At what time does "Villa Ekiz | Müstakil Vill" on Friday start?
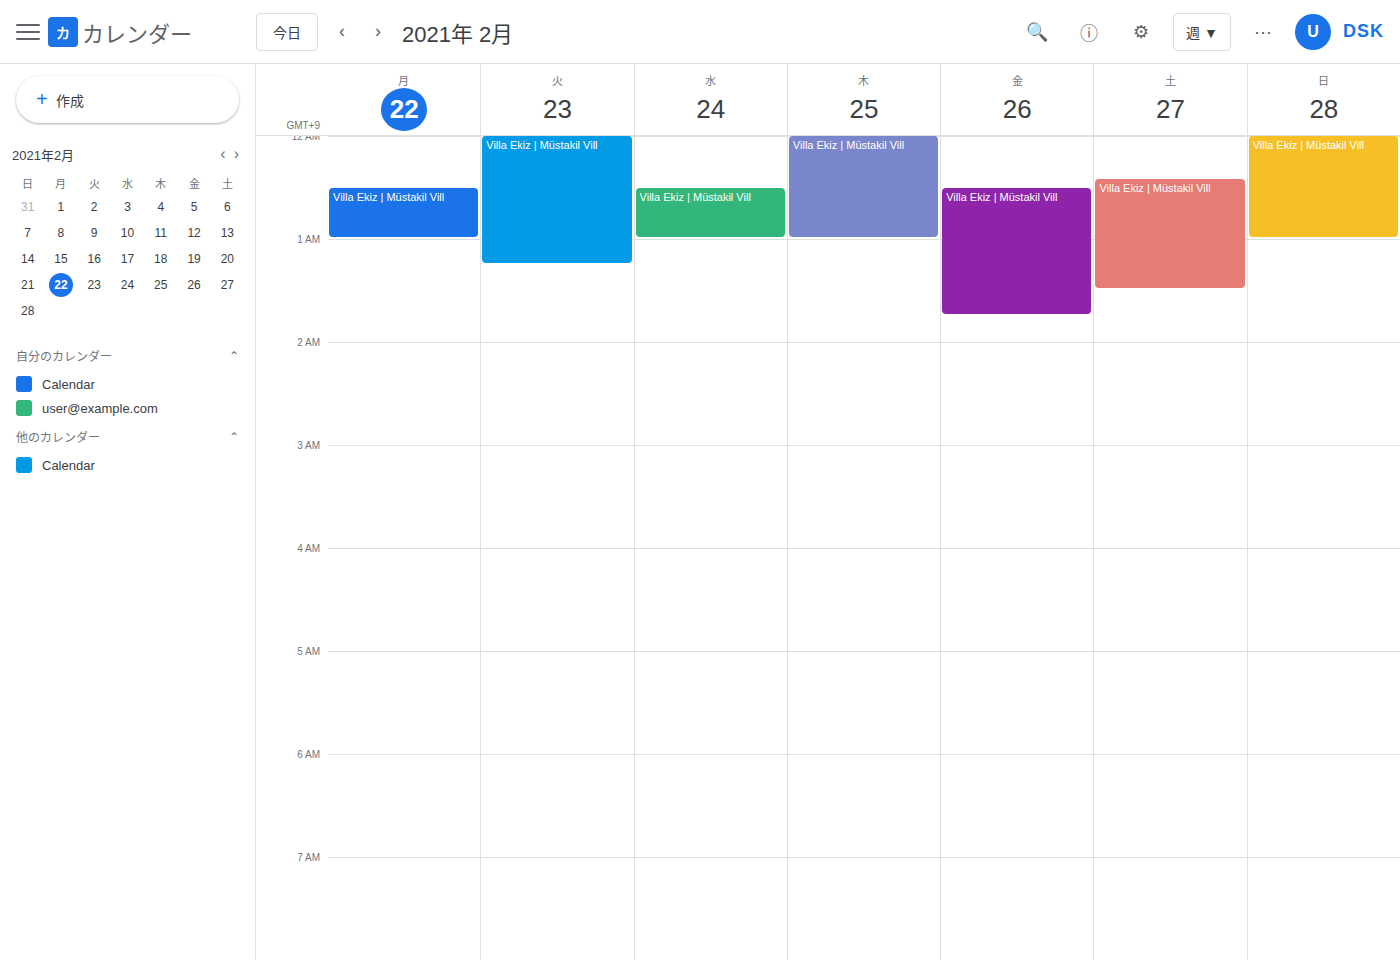
12:30 AM